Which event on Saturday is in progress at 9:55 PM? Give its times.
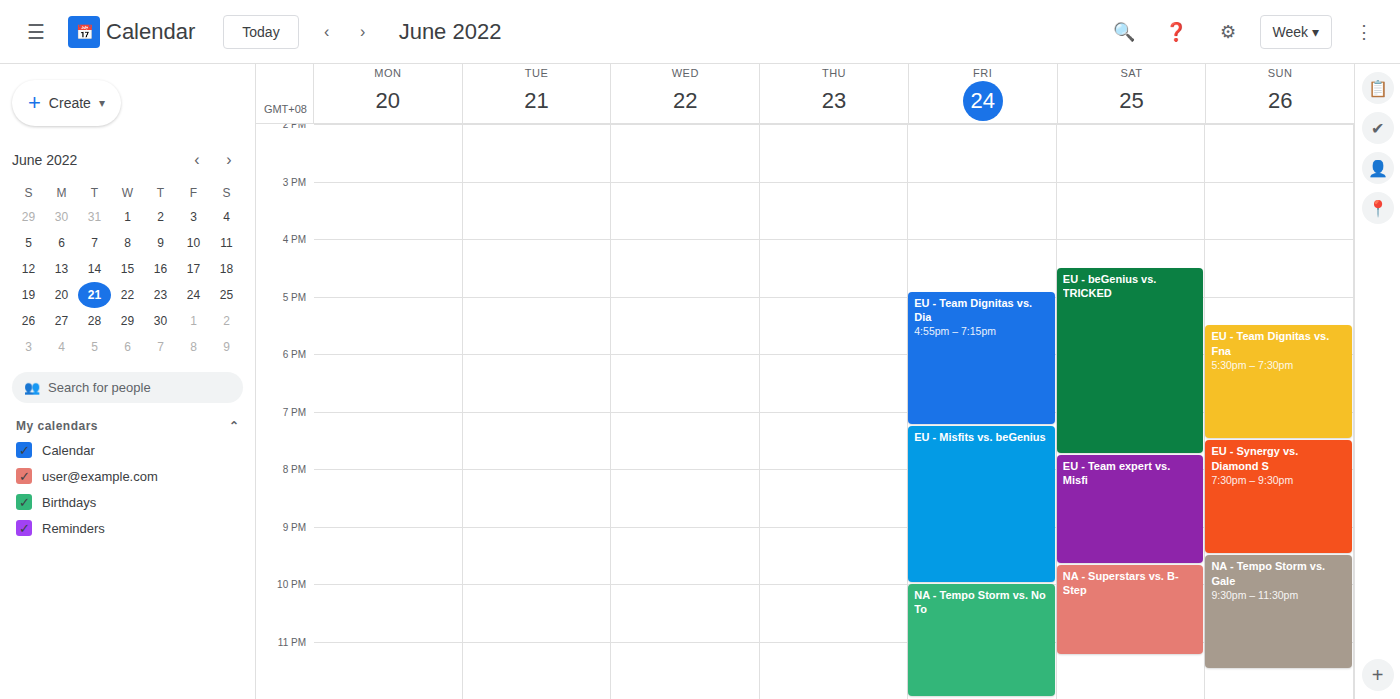
"NA - Superstars vs. B-Step", 9:40 PM to 11:15 PM